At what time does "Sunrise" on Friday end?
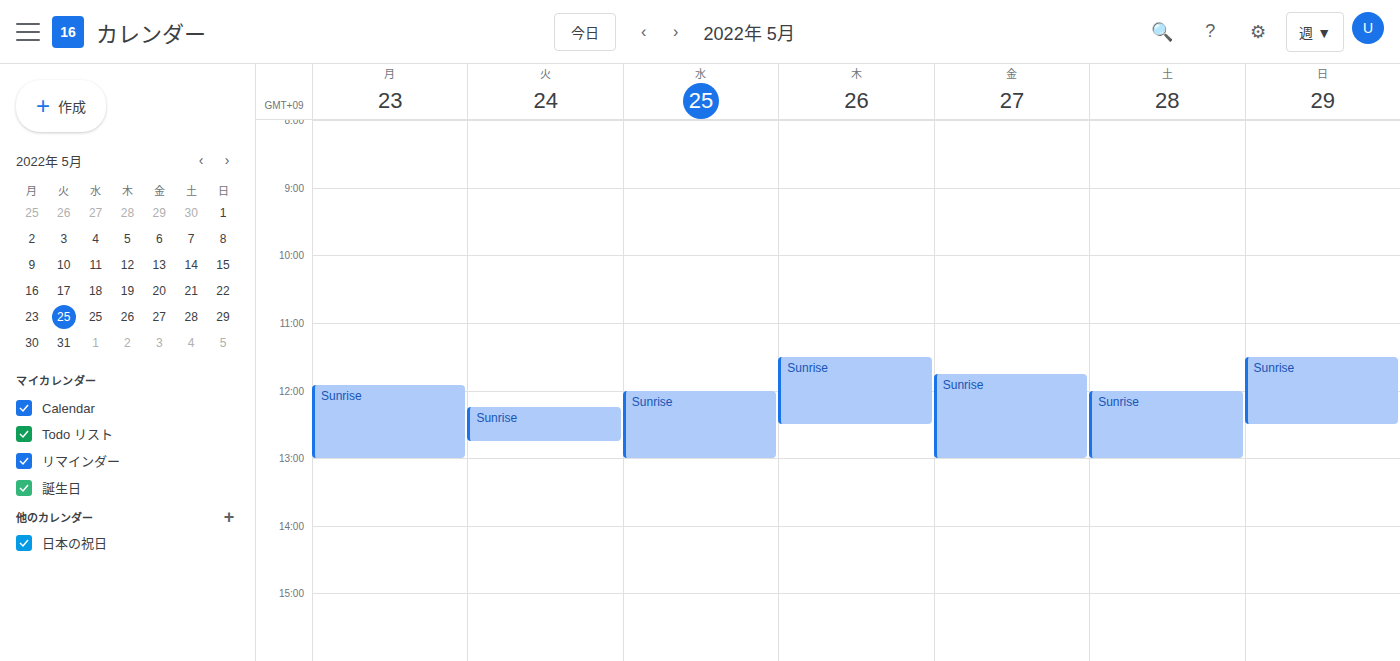
1:00 PM